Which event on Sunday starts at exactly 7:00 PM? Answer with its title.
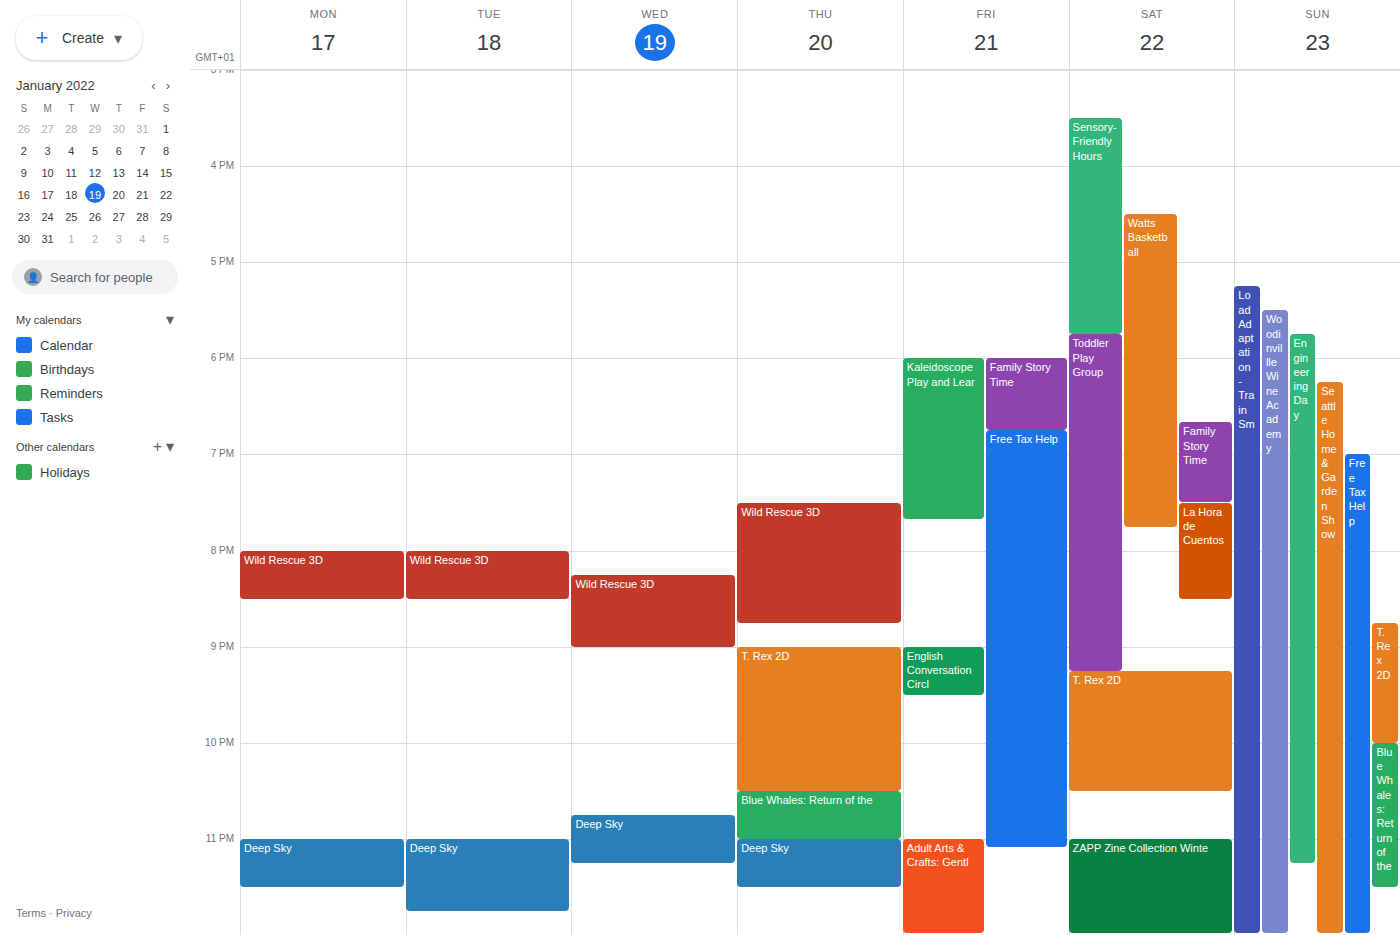
"Free Tax Help"